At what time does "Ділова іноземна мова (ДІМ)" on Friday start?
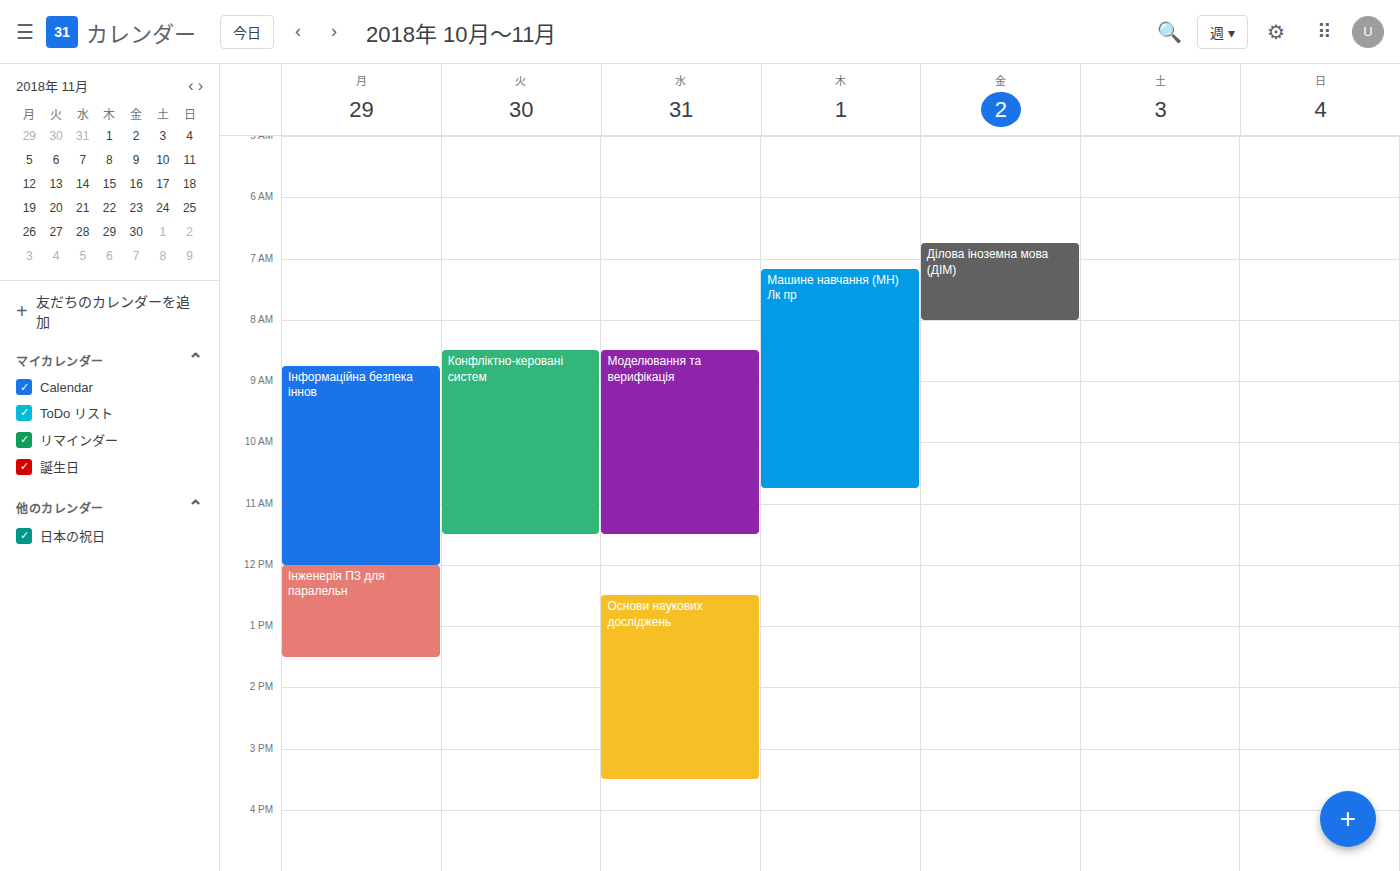
06:45